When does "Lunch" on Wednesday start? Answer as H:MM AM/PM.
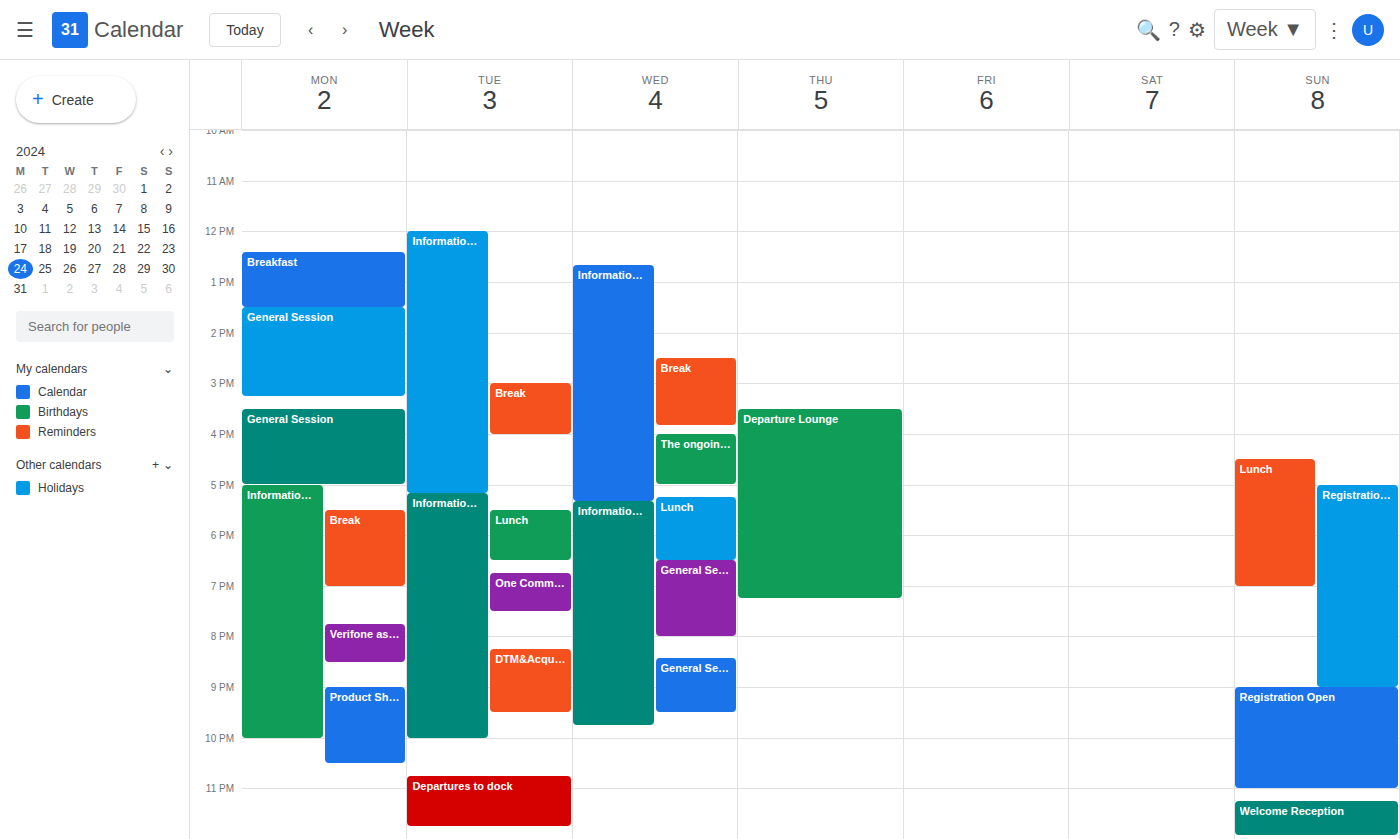
5:15 PM